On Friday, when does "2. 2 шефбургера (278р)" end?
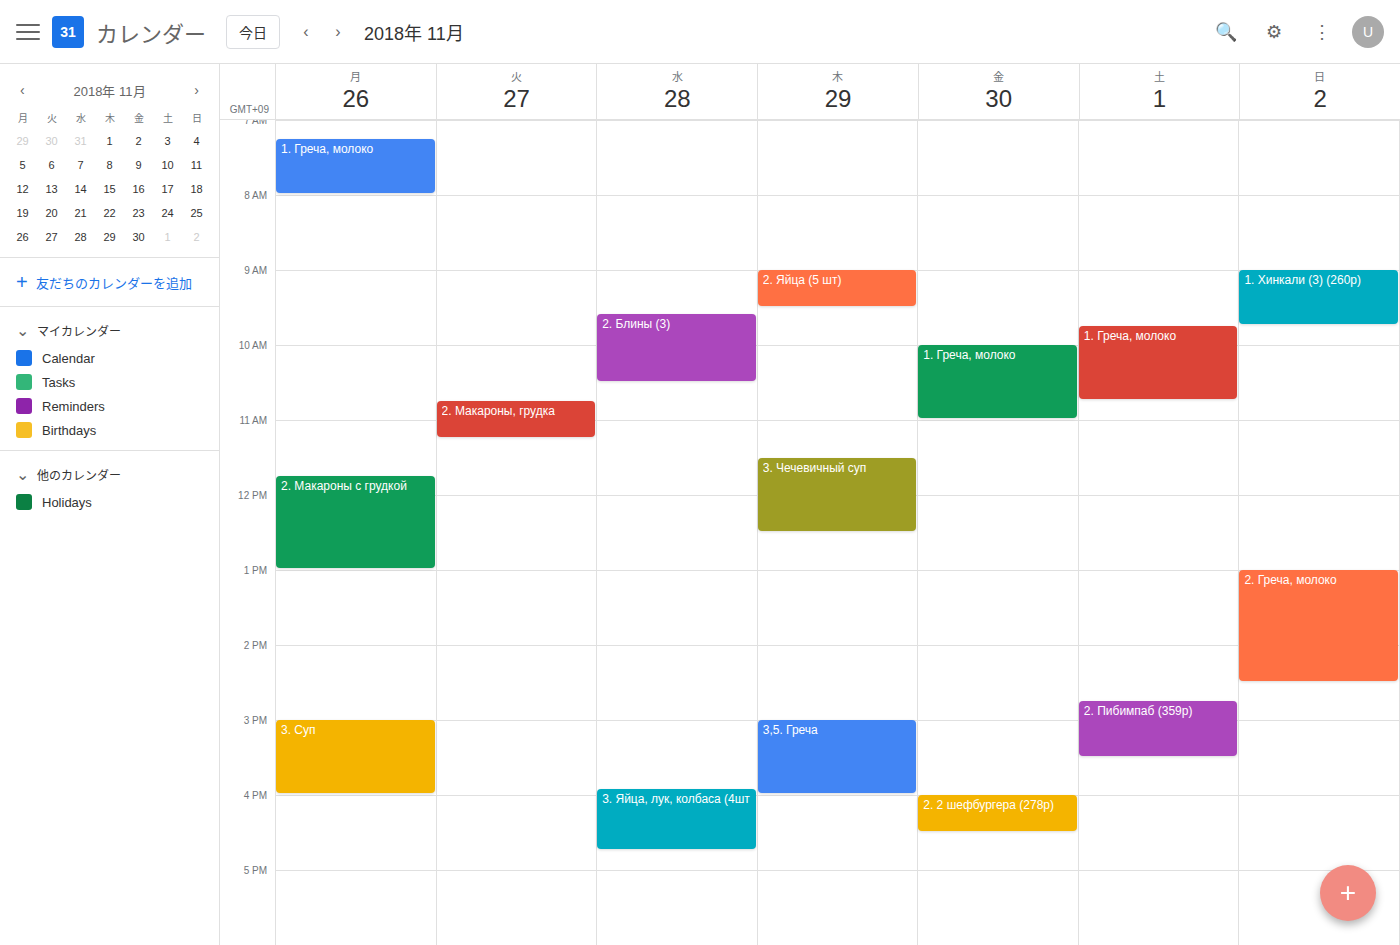
4:30 PM